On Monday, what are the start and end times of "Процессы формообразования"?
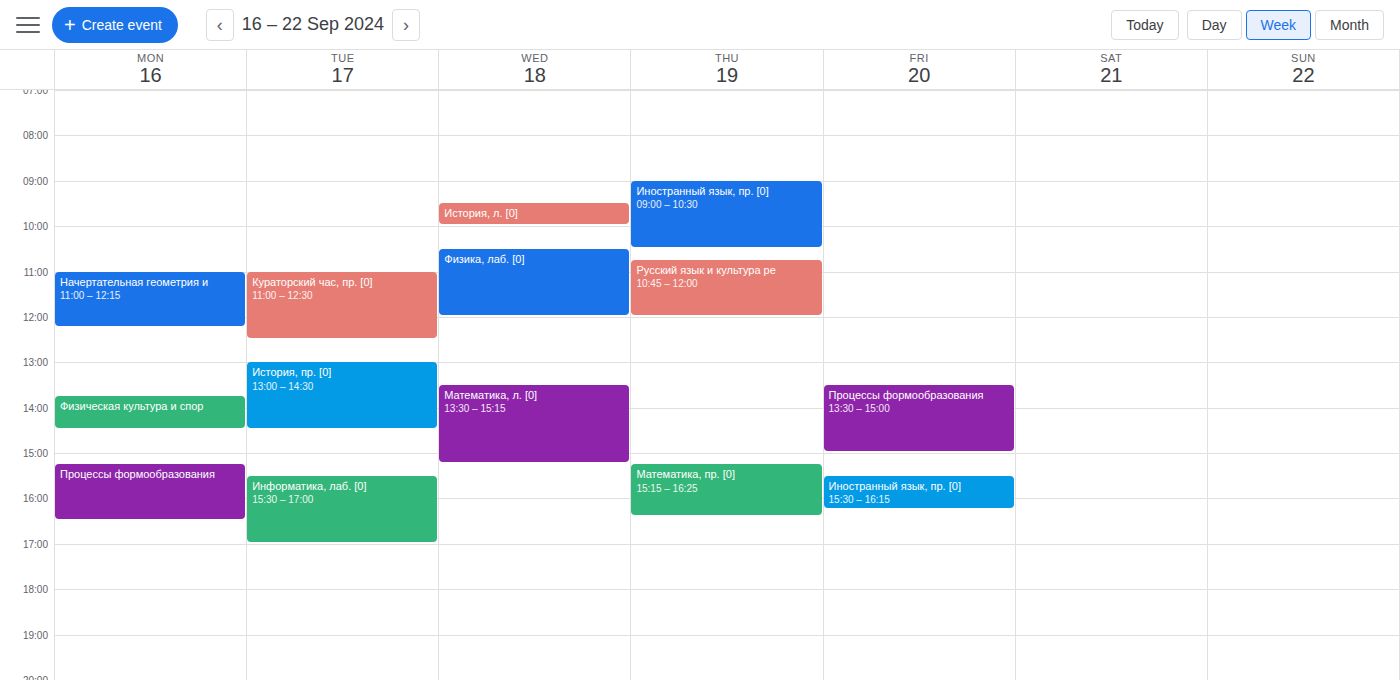
15:15 to 16:30